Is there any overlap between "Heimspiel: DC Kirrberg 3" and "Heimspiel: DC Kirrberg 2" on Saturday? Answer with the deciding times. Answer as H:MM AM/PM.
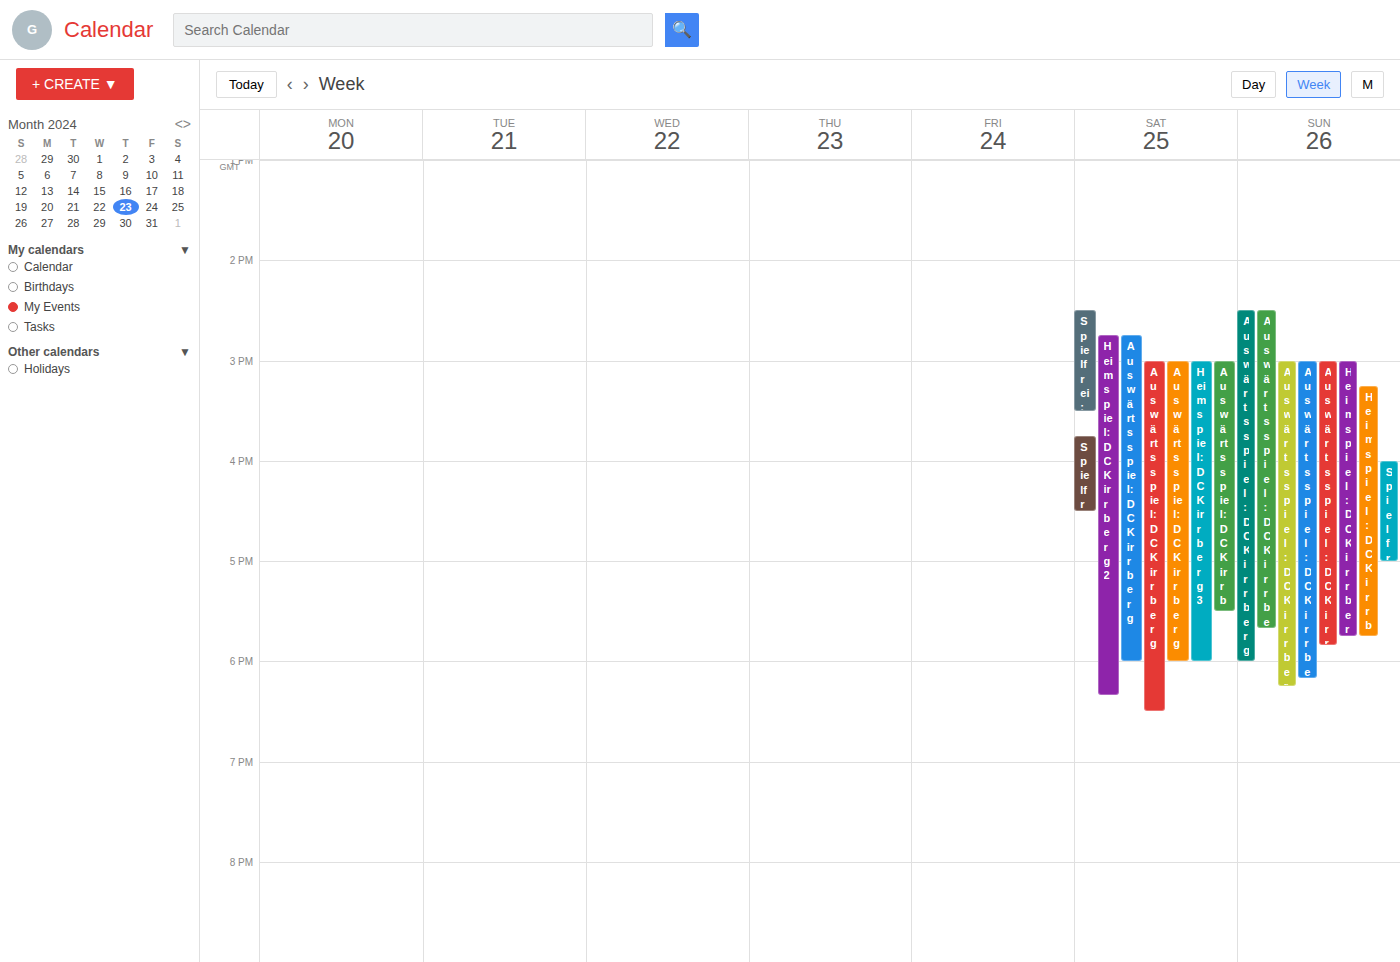
"Heimspiel: DC Kirrberg 3" runs 3:00 PM to 6:00 PM, inside "Heimspiel: DC Kirrberg 2" -- they overlap.